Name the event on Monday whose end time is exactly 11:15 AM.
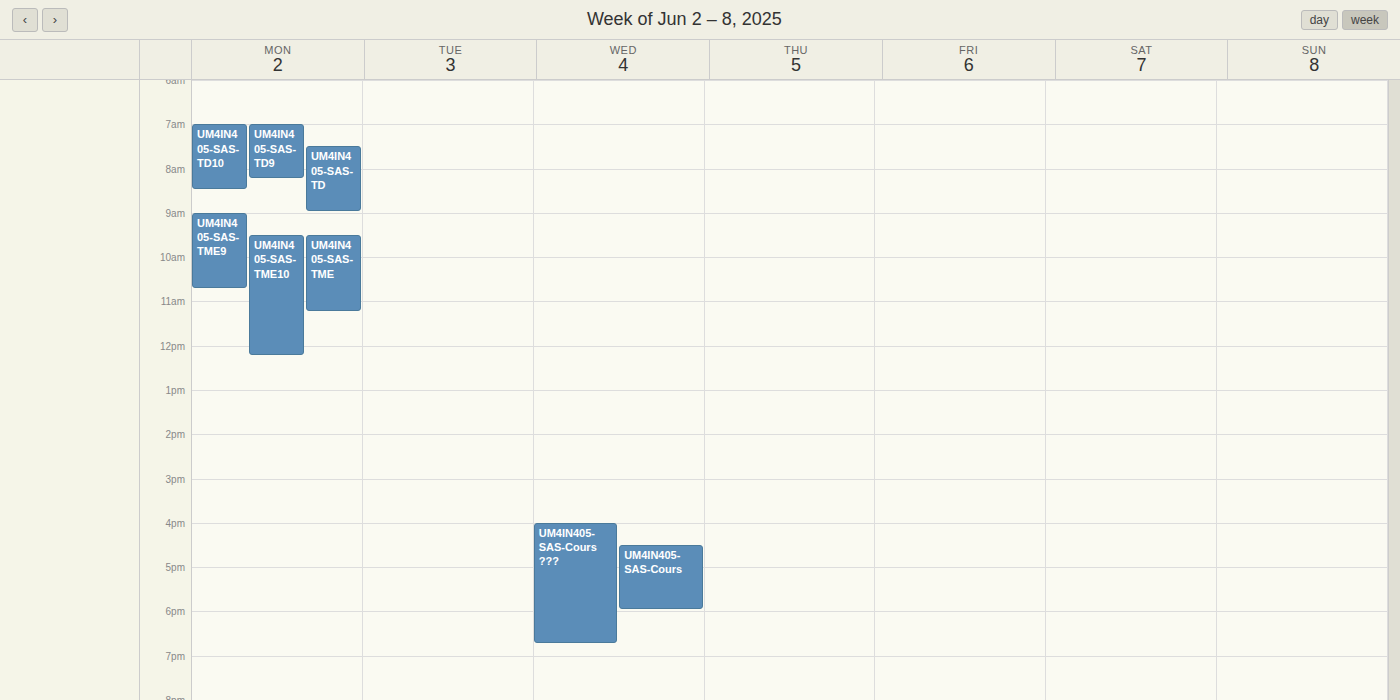
"UM4IN405-SAS-TME"